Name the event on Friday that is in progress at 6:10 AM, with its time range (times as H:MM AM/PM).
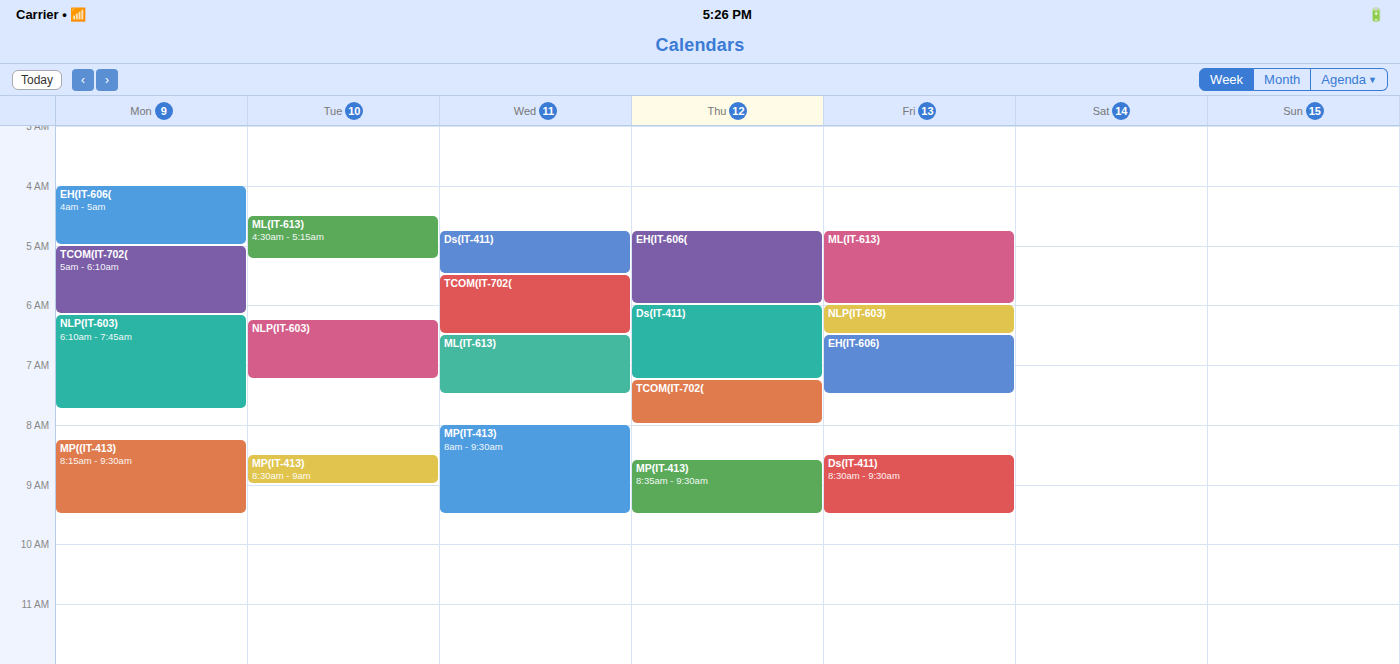
"NLP(IT-603)", 6:00 AM to 6:30 AM